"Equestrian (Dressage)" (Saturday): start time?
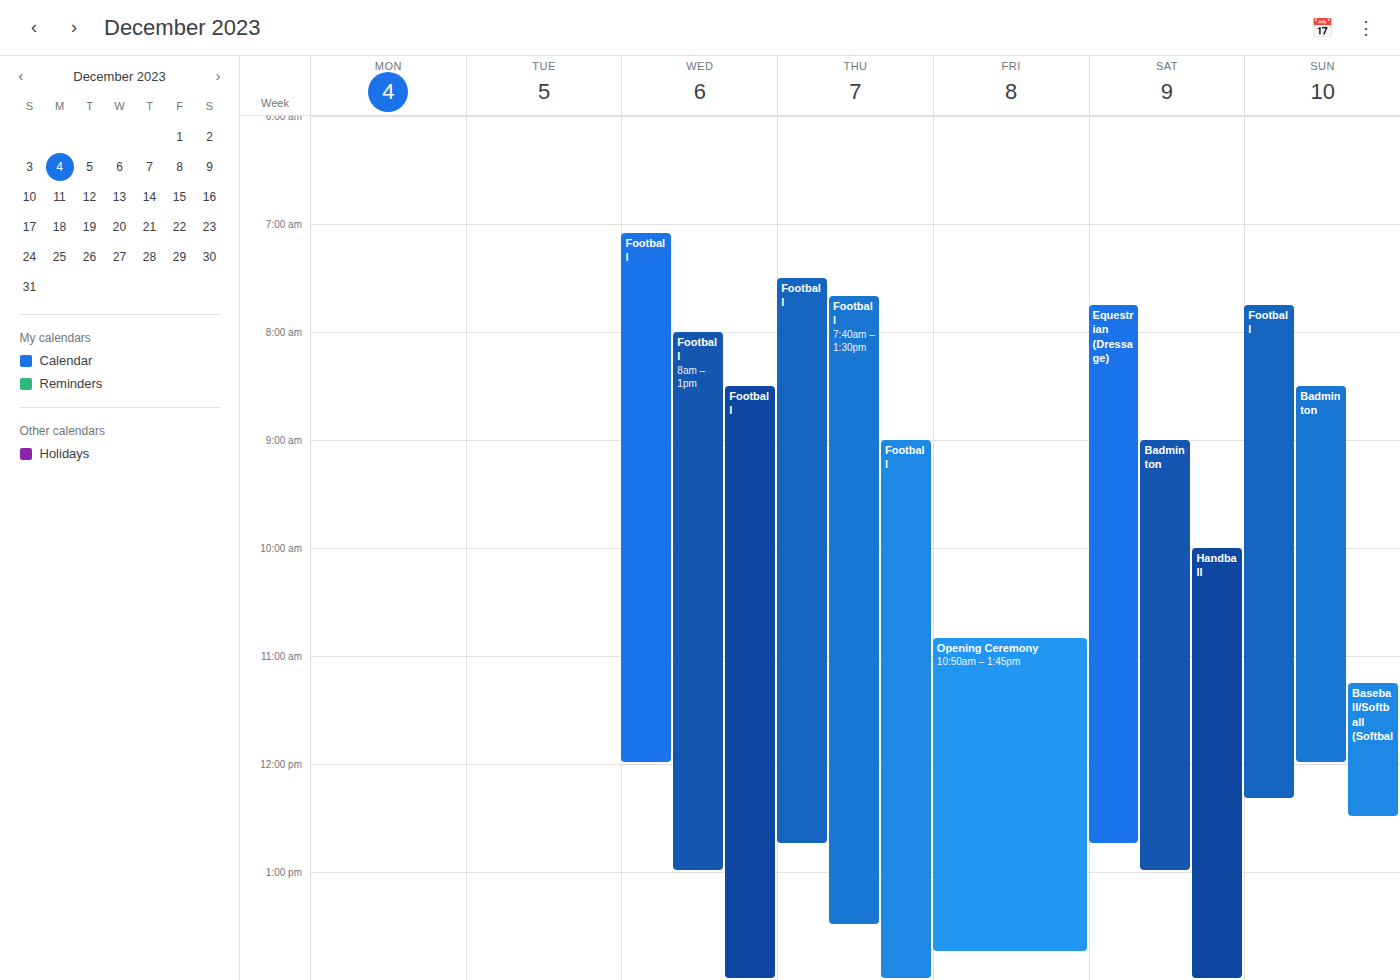
7:45 AM